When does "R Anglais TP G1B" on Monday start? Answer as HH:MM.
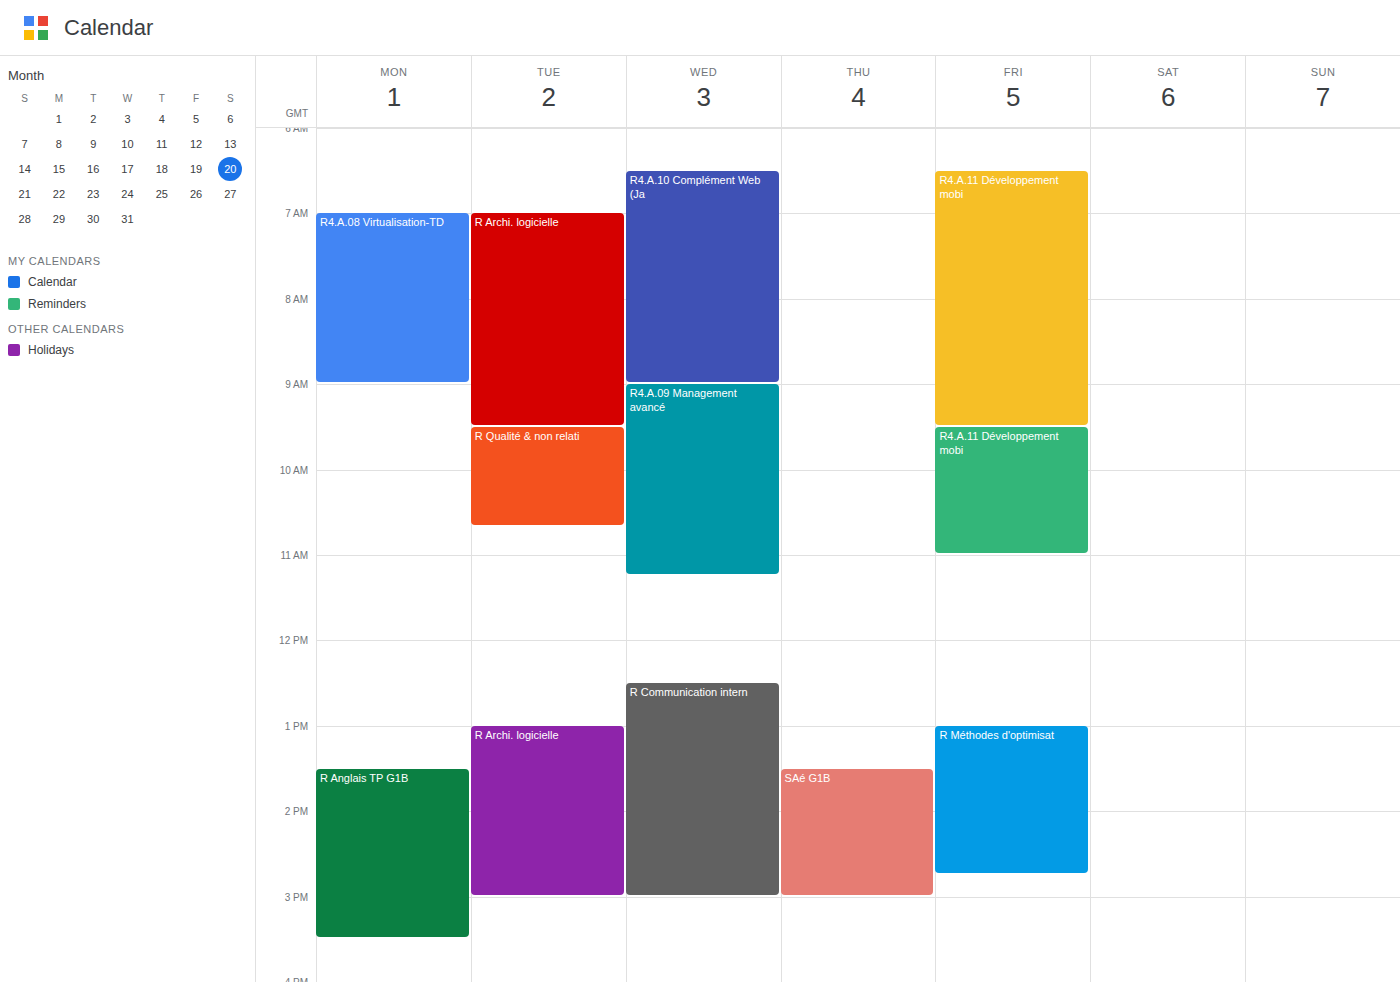
13:30